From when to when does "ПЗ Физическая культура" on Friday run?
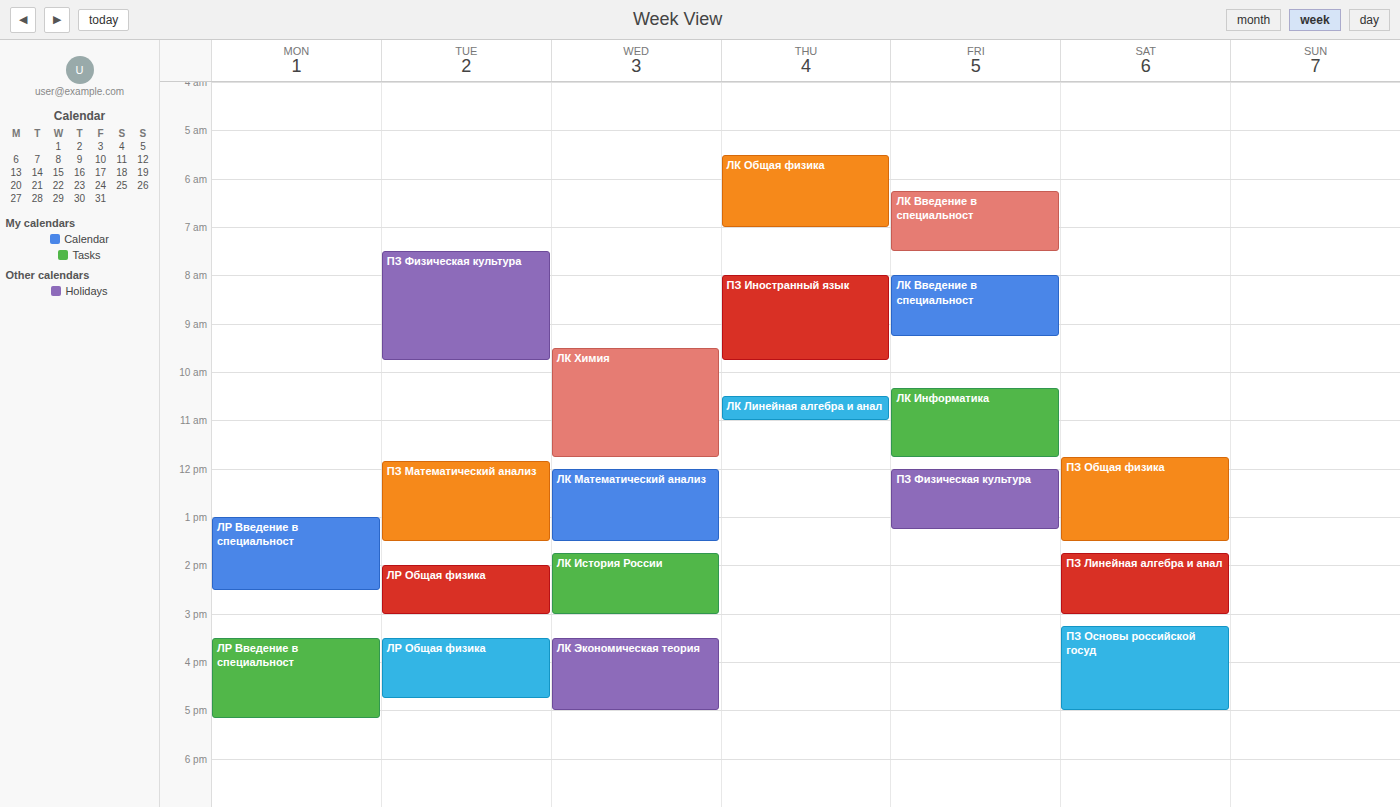
12:00 PM to 1:15 PM